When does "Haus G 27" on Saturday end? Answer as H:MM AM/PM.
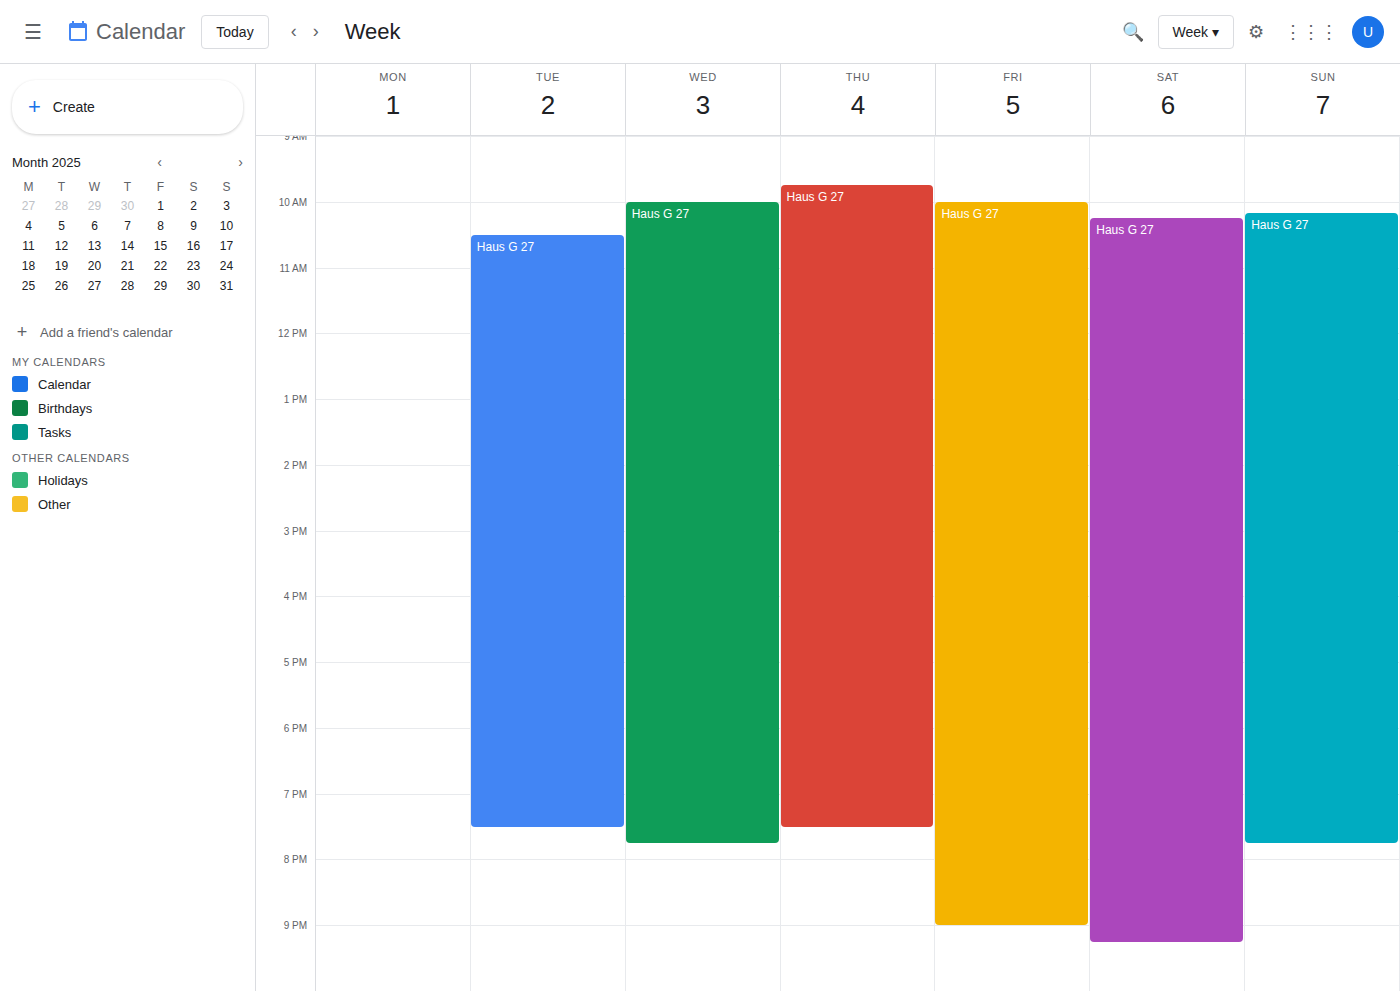
9:15 PM